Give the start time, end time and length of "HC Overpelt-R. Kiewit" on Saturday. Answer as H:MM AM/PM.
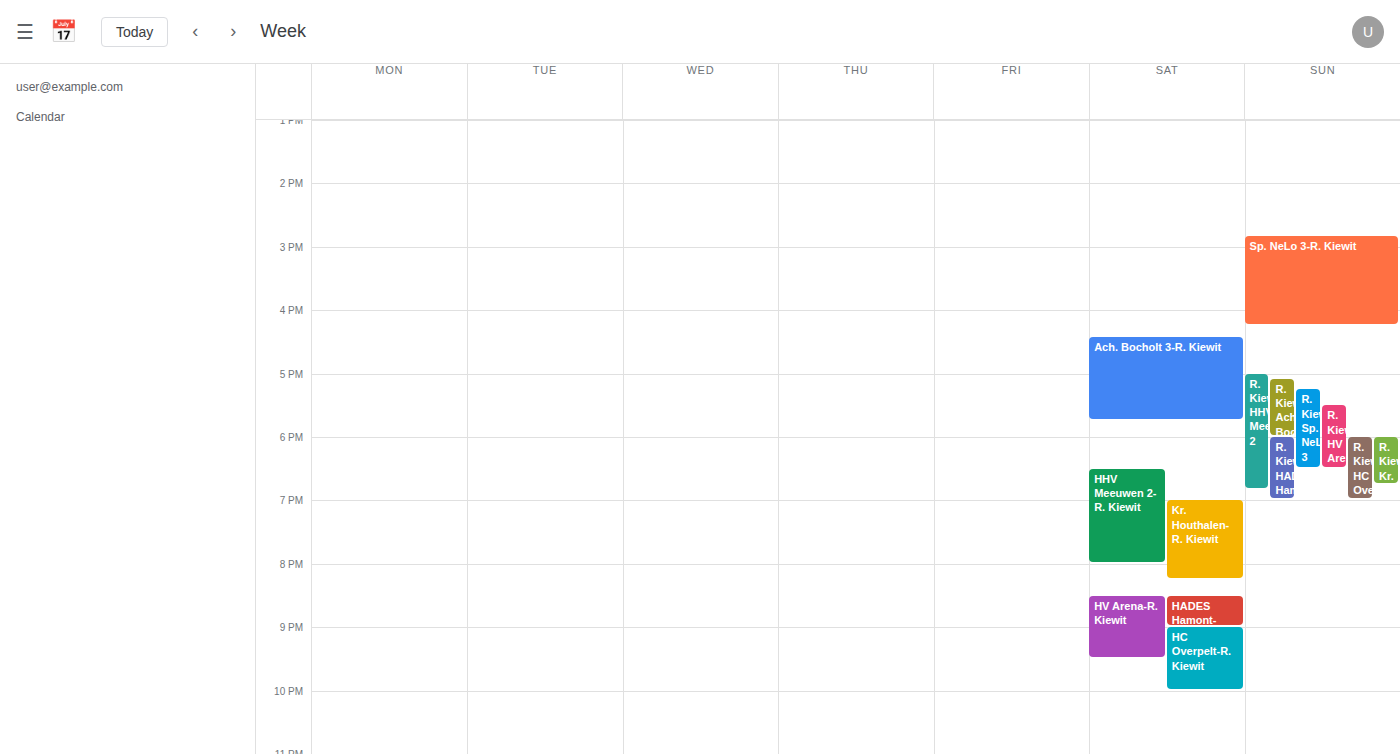
9:00 PM to 10:00 PM, 1 hour